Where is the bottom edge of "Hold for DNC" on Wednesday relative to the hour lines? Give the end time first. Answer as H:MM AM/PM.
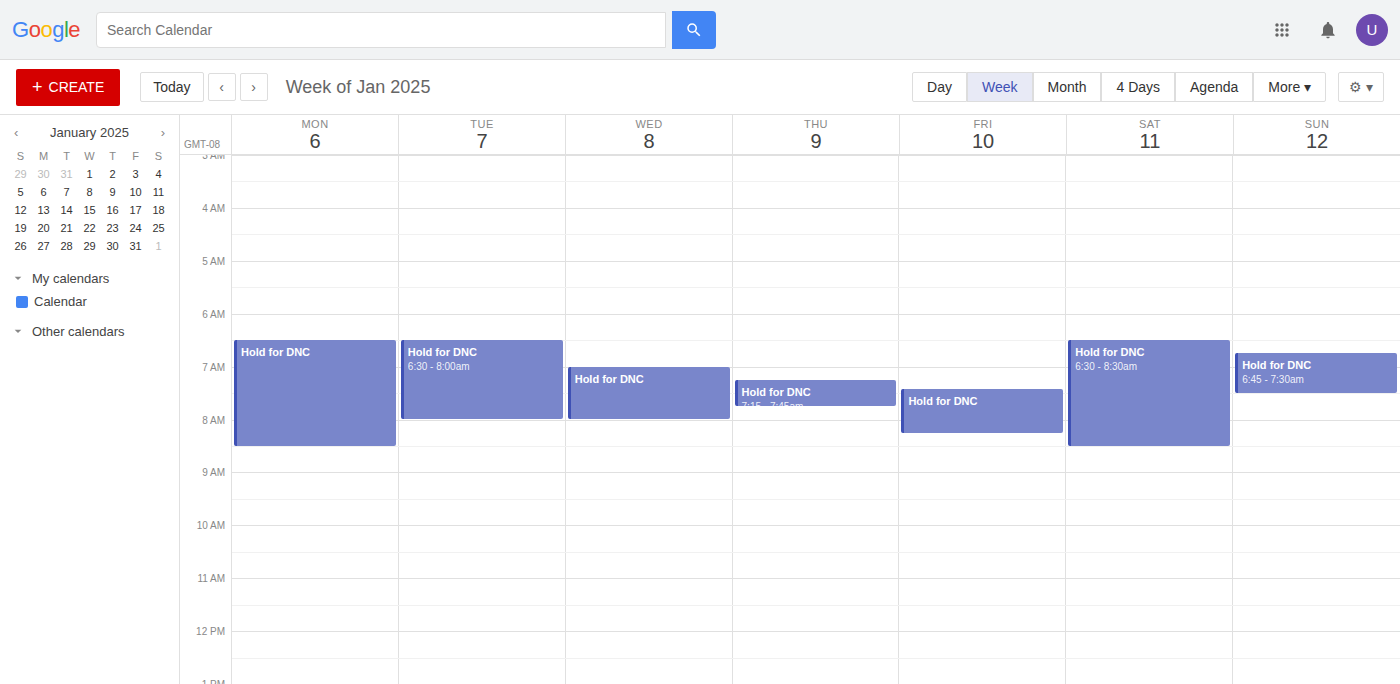
8:00 AM -- exactly on the 8 AM line.